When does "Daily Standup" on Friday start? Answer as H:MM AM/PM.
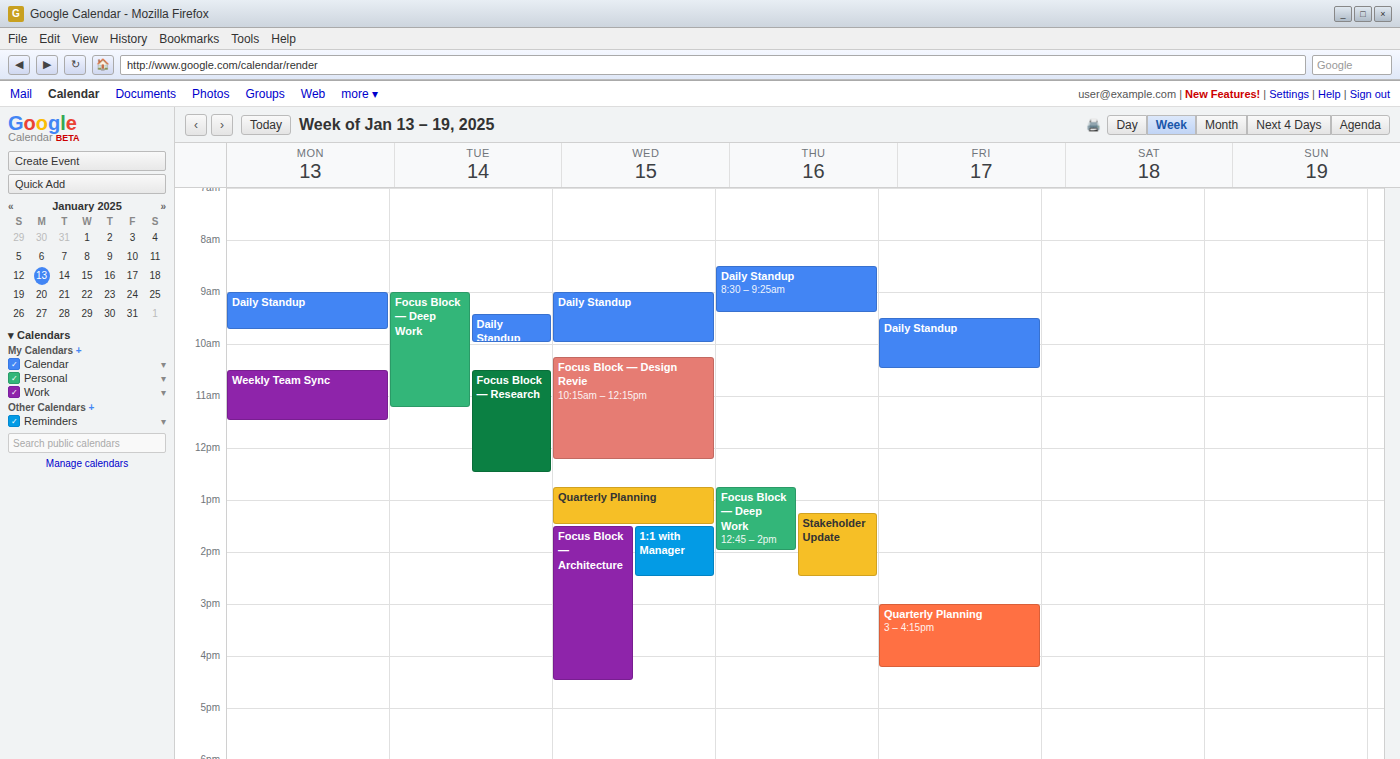
9:30 AM